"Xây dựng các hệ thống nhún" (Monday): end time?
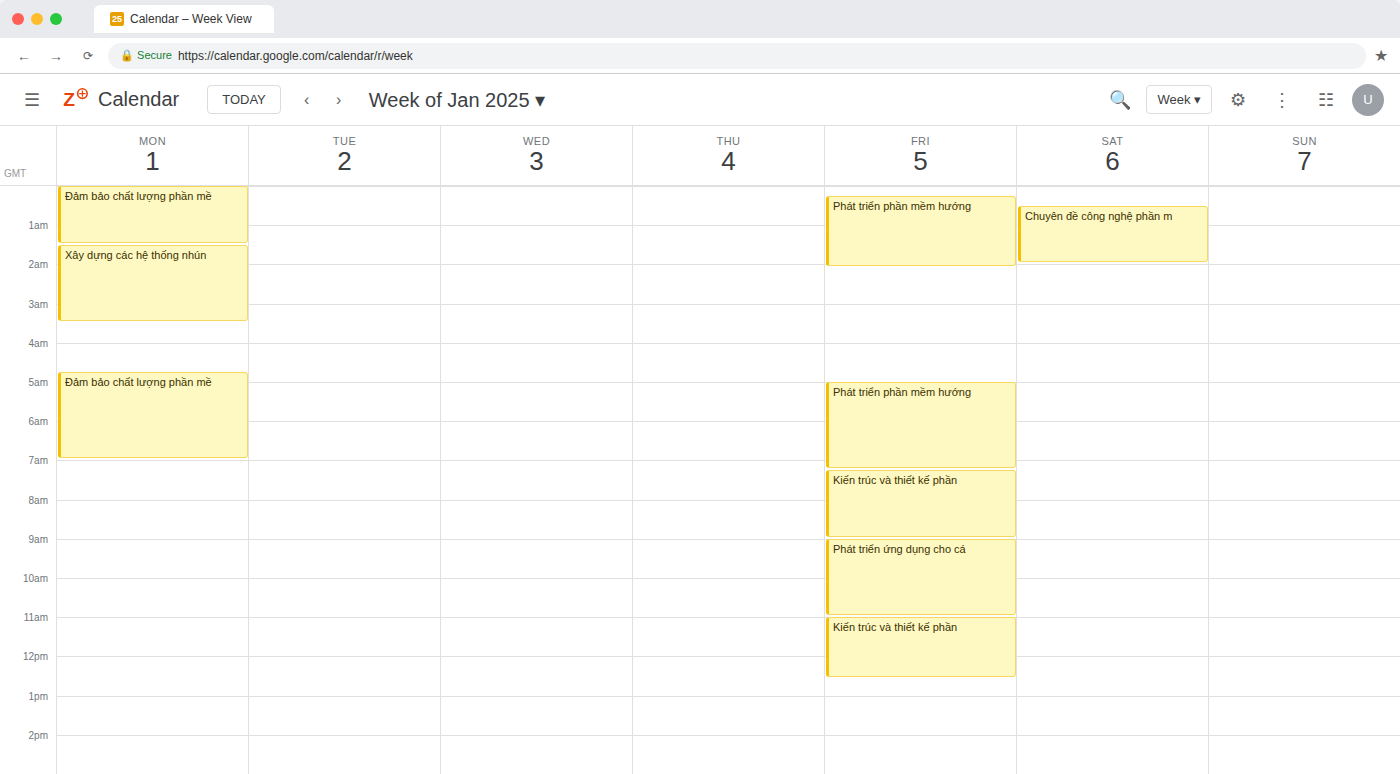
3:30 AM